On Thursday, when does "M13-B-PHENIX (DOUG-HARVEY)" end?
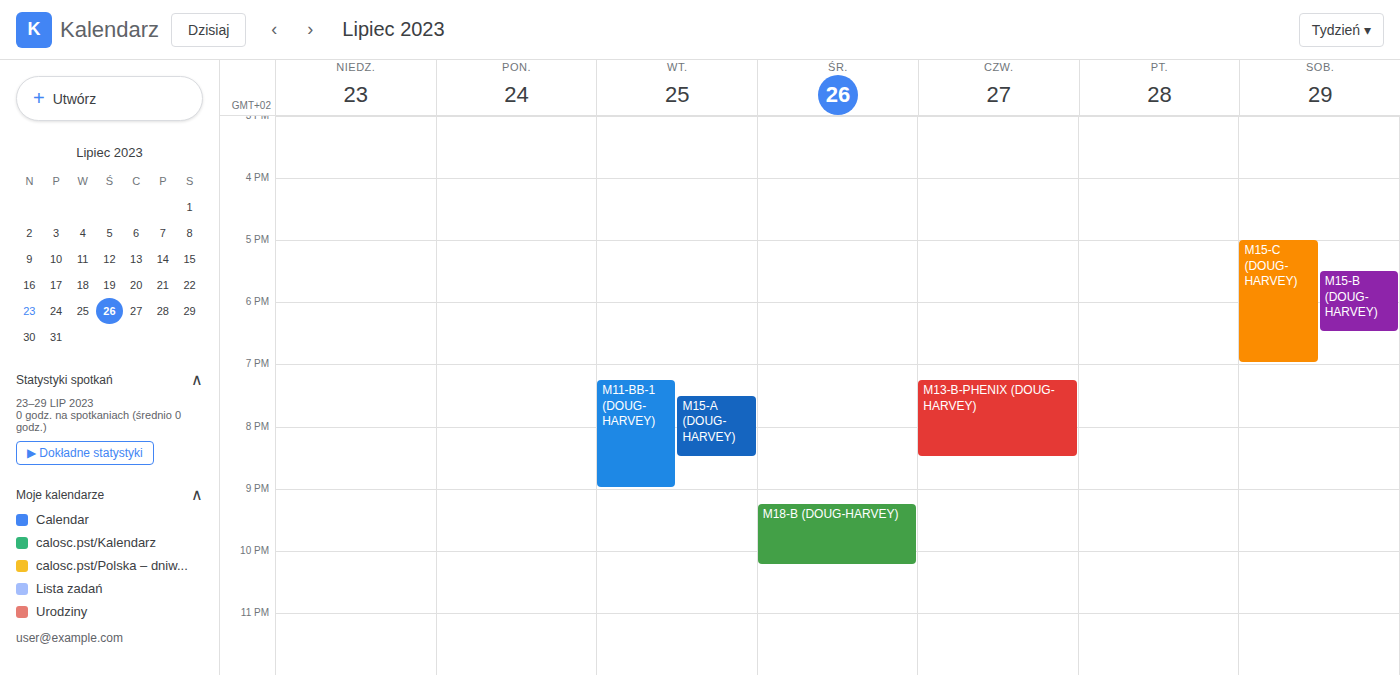
8:30 PM